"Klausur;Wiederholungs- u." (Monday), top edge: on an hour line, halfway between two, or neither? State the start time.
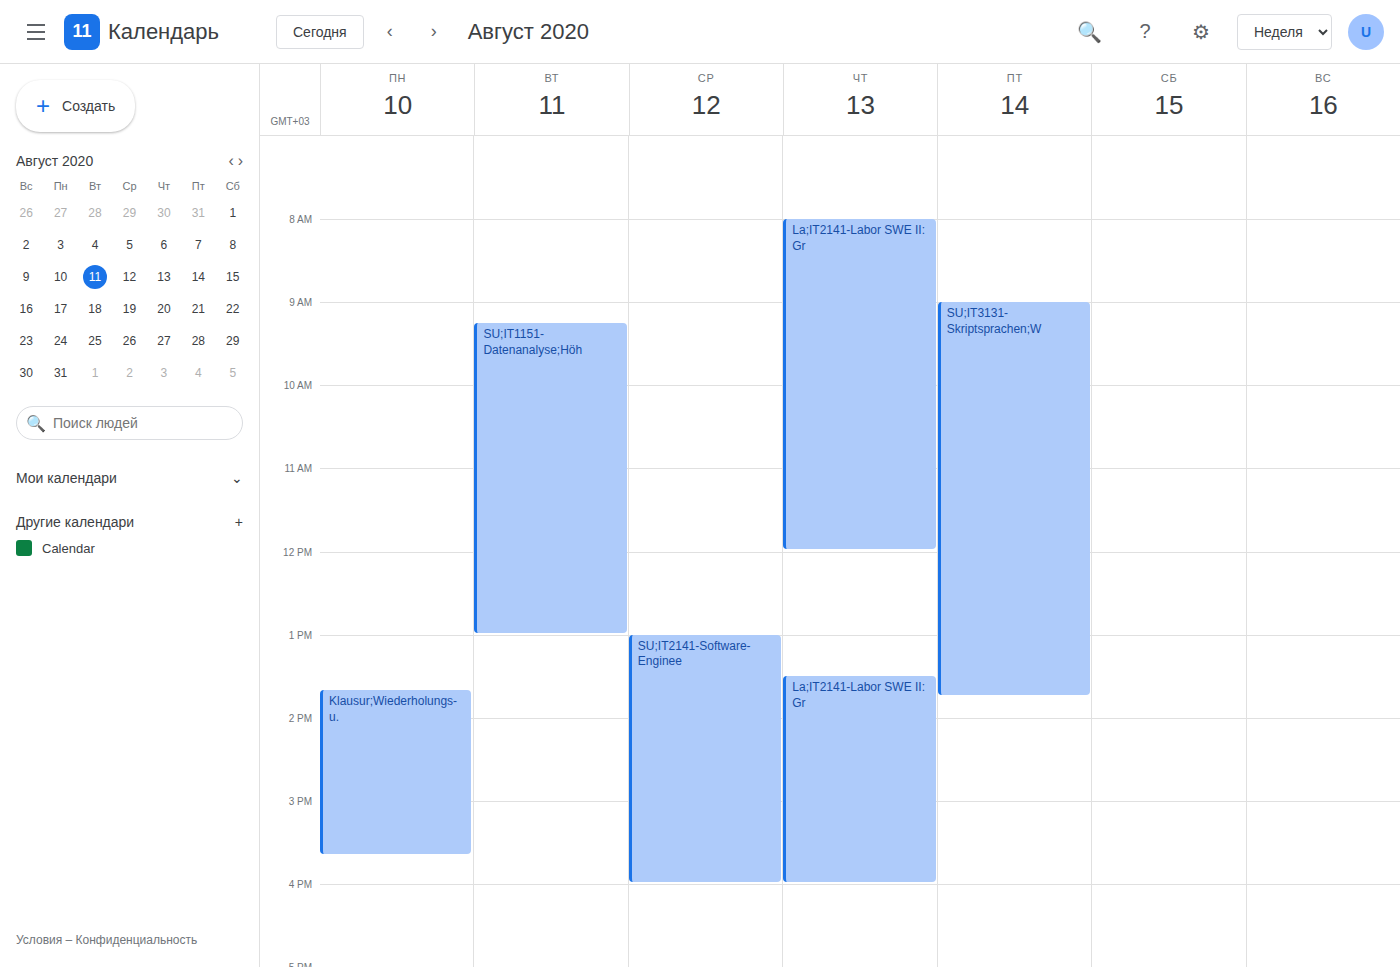
1:40 PM -- neither: 40 minutes below the 1 PM line and 20 minutes above the 2 PM line.